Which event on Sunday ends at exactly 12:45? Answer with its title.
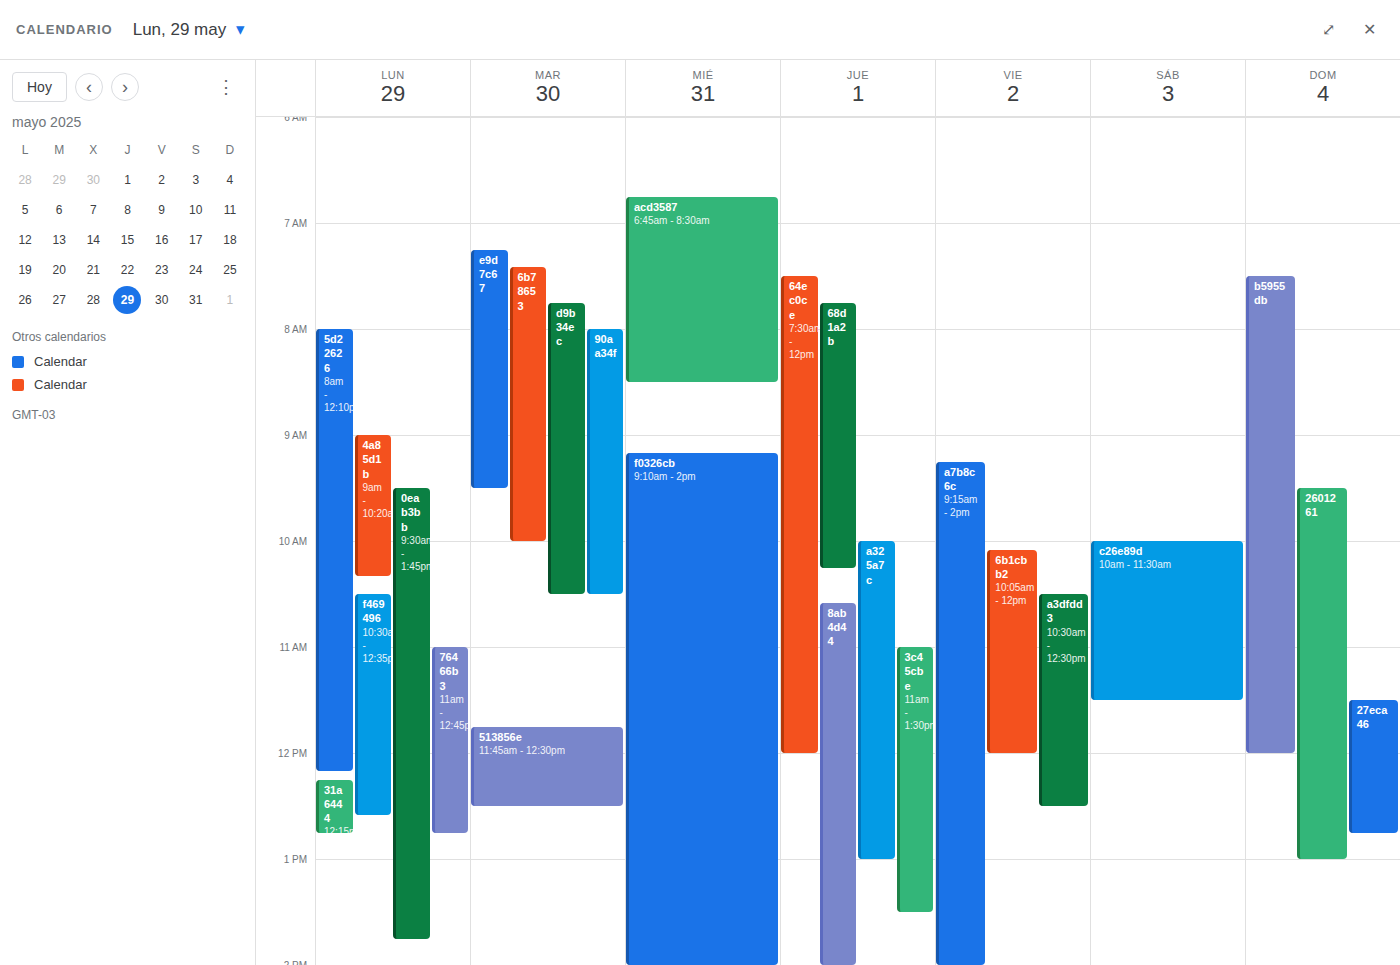
"27eca46"